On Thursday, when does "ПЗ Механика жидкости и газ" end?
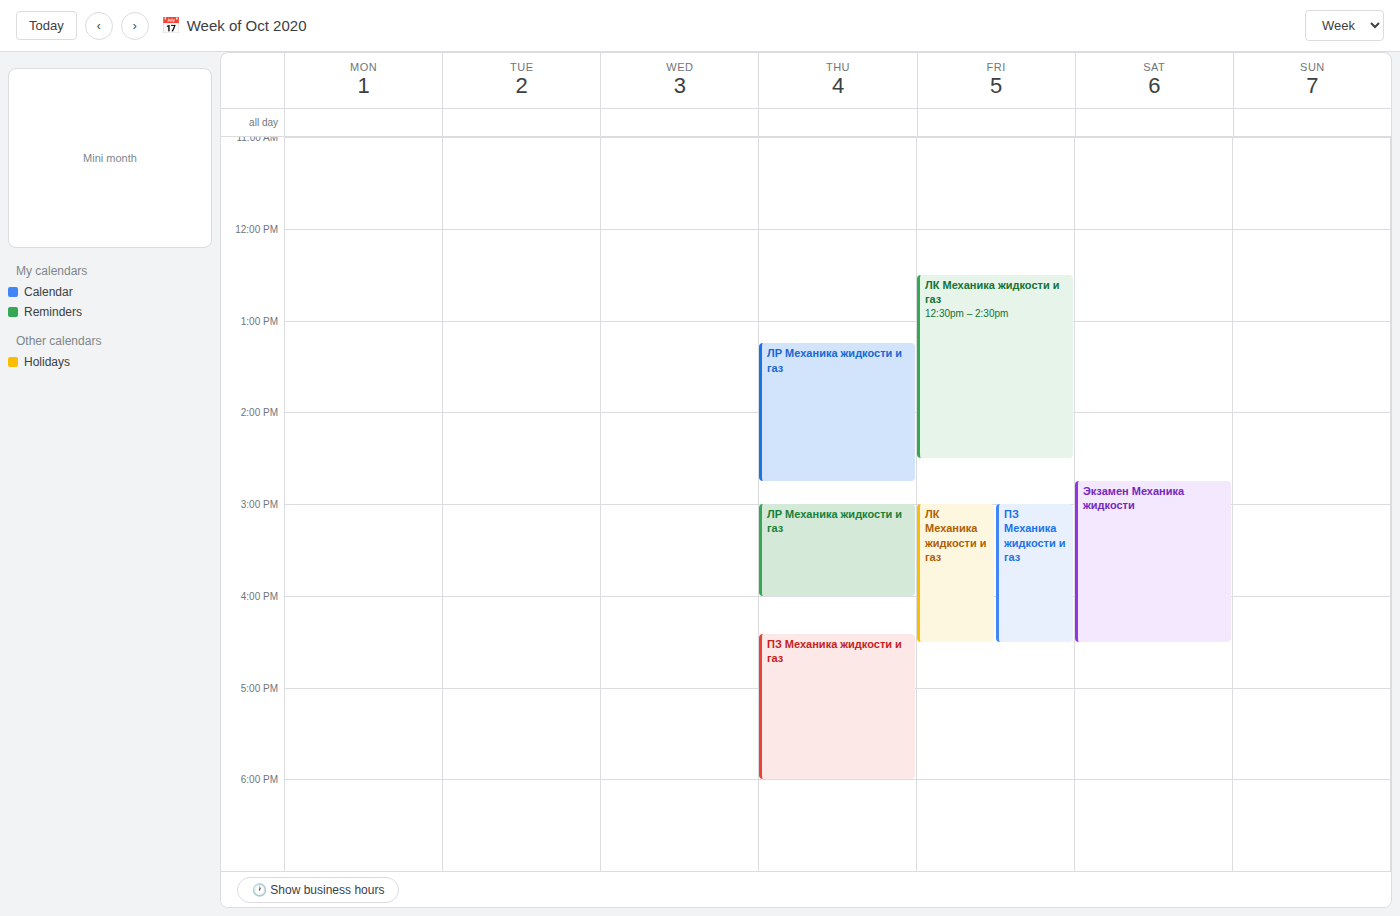
6:00 PM